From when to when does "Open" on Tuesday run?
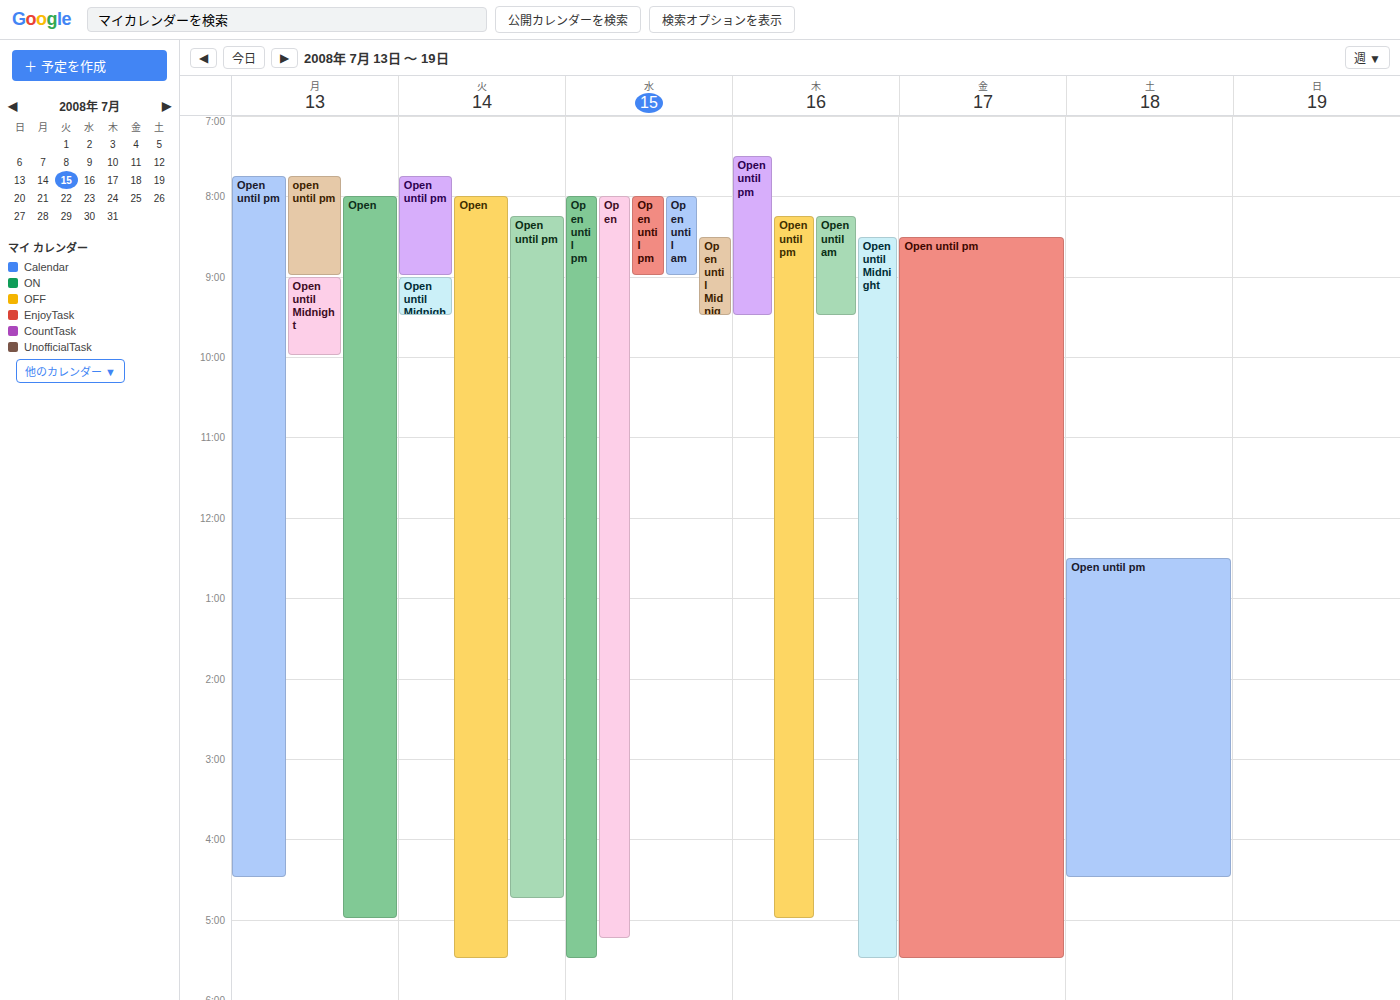
8:00 AM to 5:30 PM